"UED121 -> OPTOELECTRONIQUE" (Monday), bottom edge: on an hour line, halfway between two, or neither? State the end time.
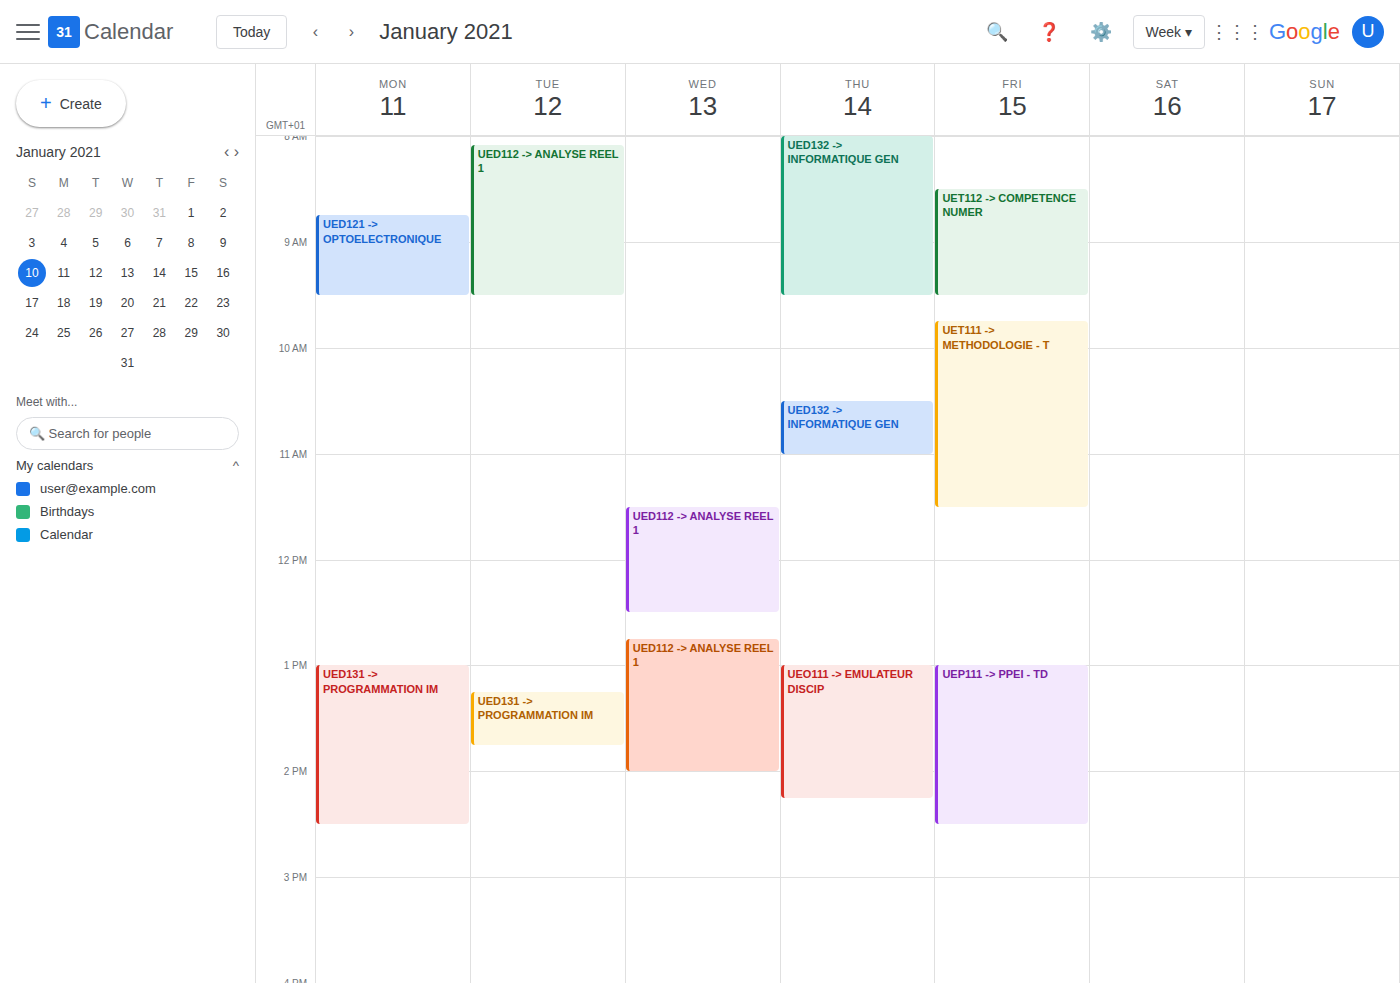
09:30 -- halfway between the 09:00 and 10:00 lines.